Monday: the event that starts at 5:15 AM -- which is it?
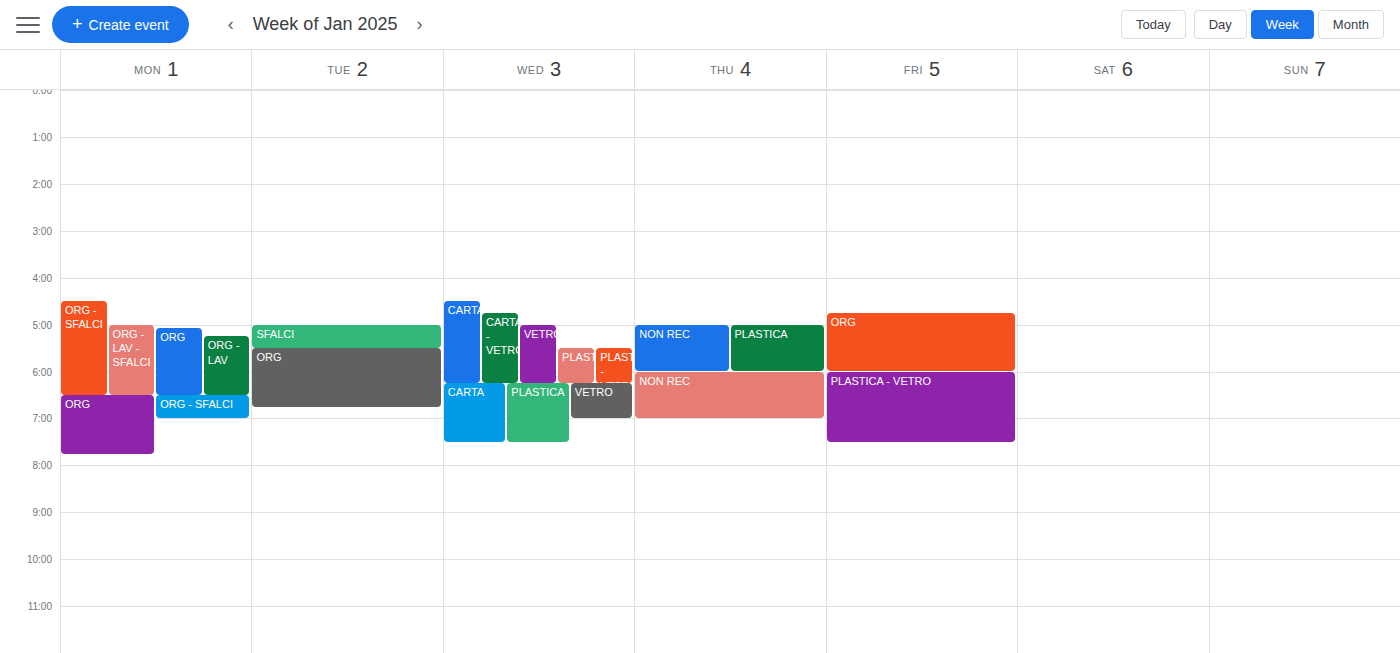
"ORG - LAV"